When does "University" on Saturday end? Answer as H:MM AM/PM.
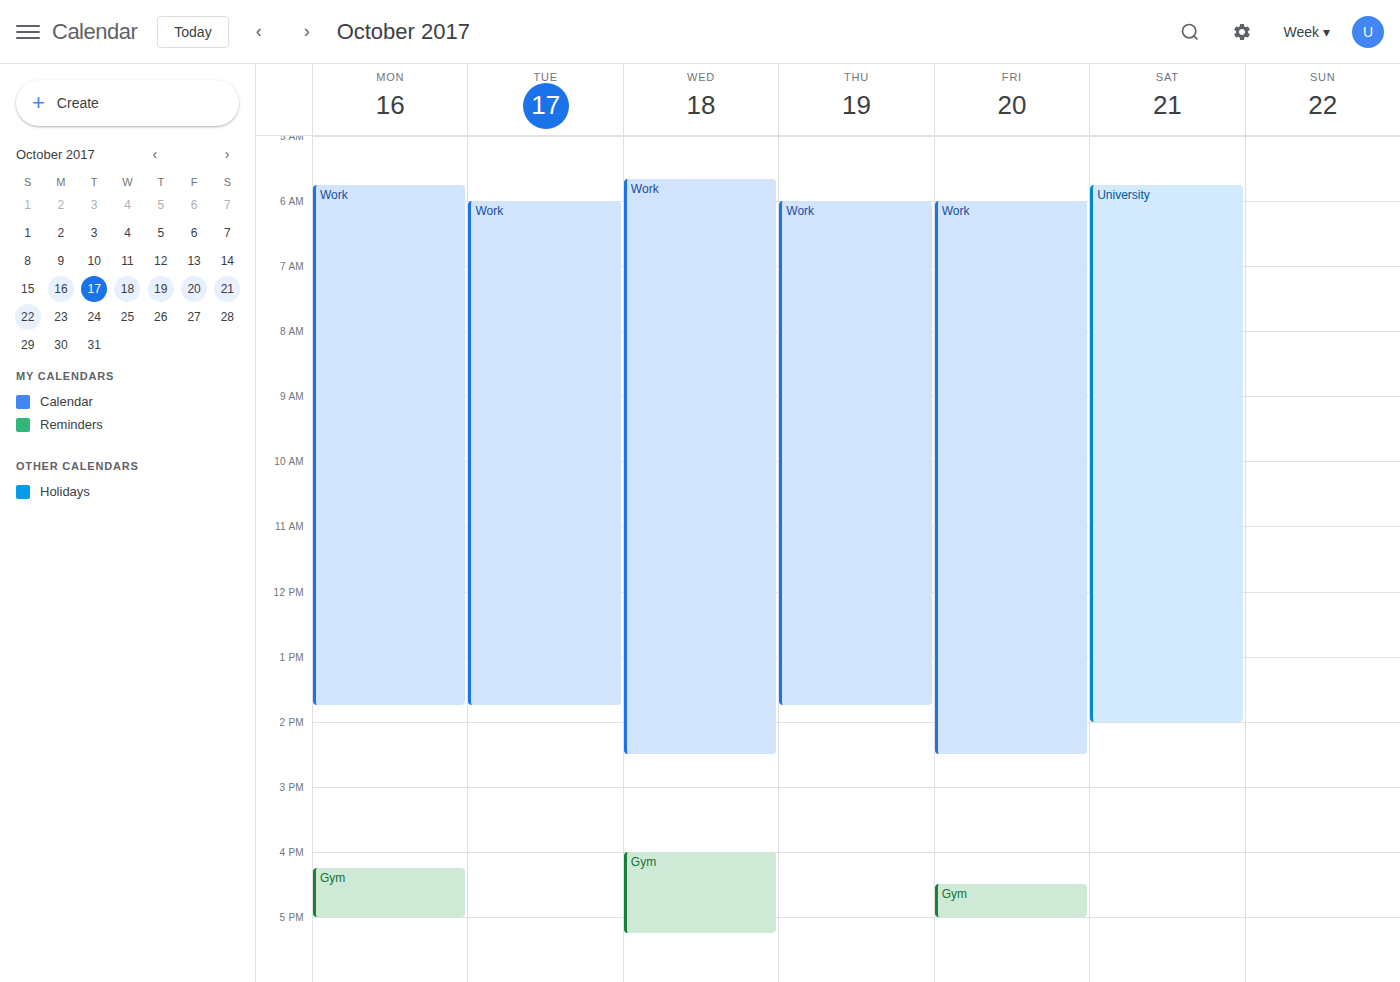
2:00 PM